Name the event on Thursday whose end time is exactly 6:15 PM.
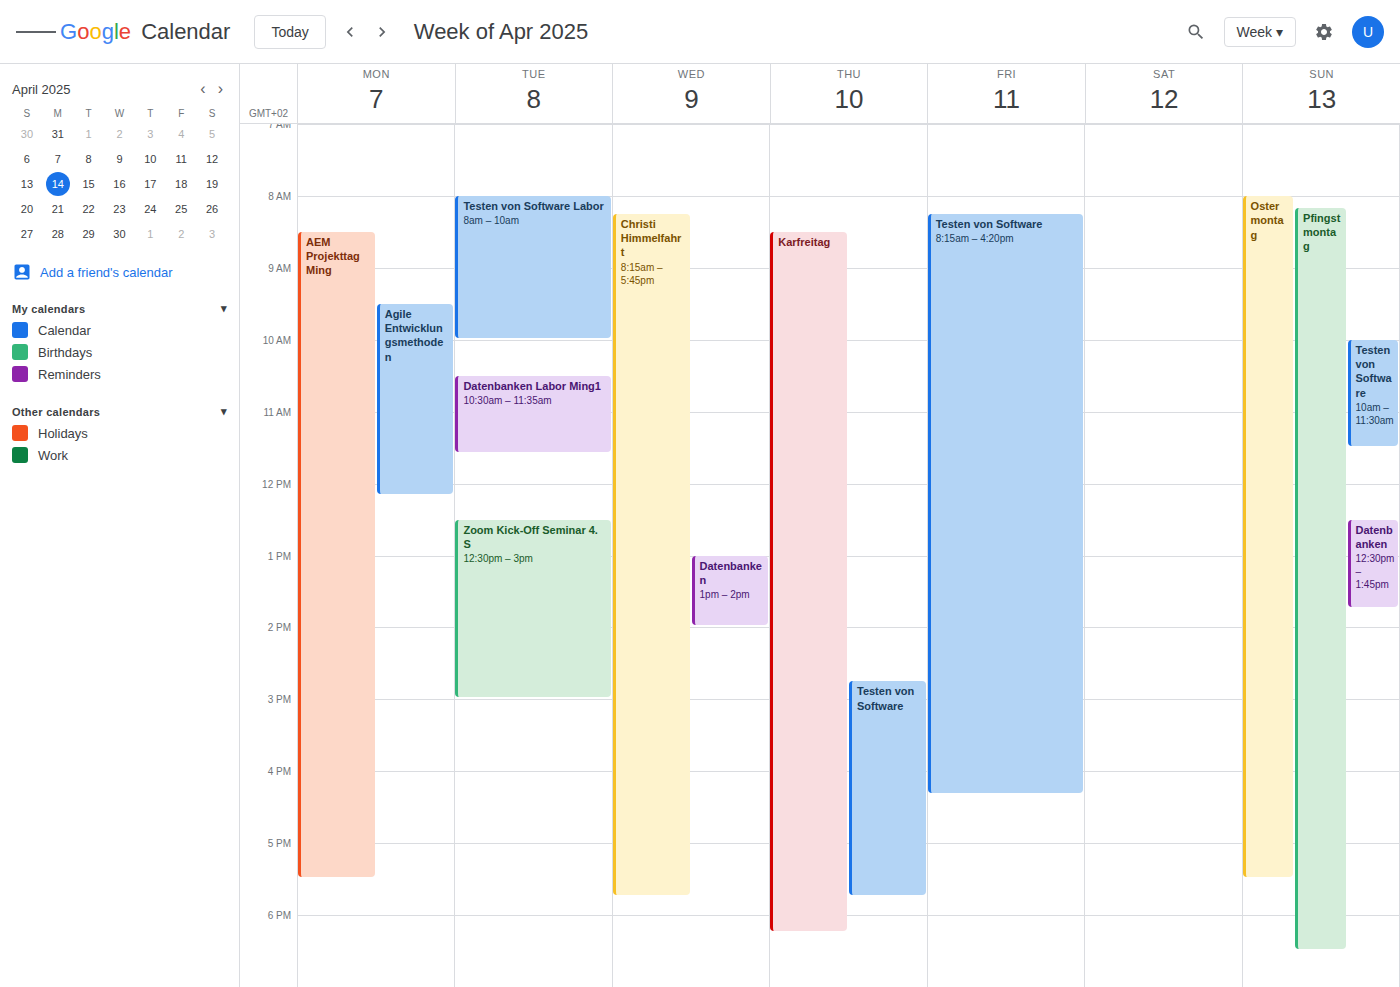
"Karfreitag"